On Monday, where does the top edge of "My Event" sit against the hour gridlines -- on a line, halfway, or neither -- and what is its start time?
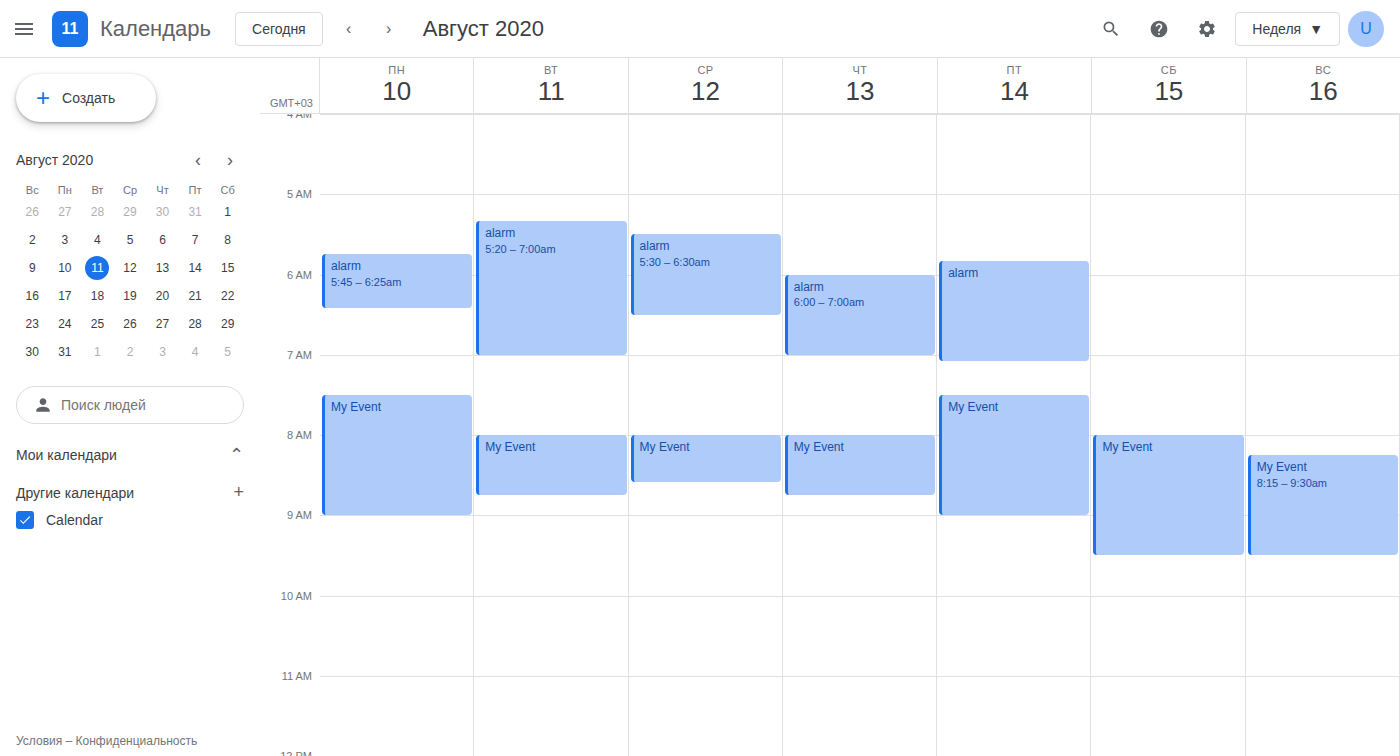
07:30 -- halfway between the 07:00 and 08:00 lines.